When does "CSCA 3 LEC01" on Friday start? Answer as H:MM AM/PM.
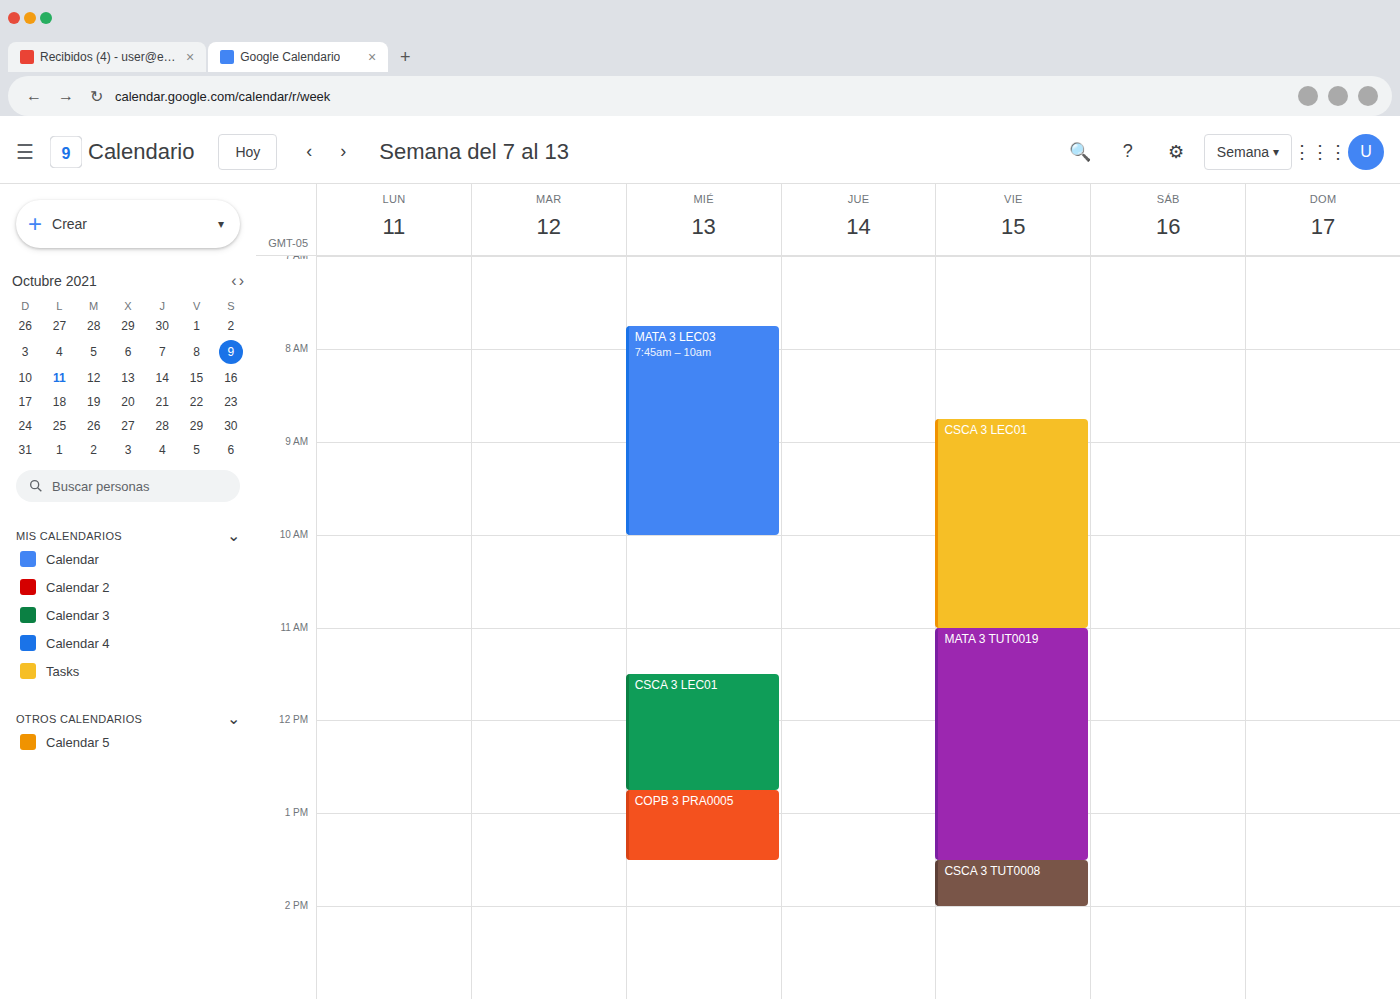
8:45 AM